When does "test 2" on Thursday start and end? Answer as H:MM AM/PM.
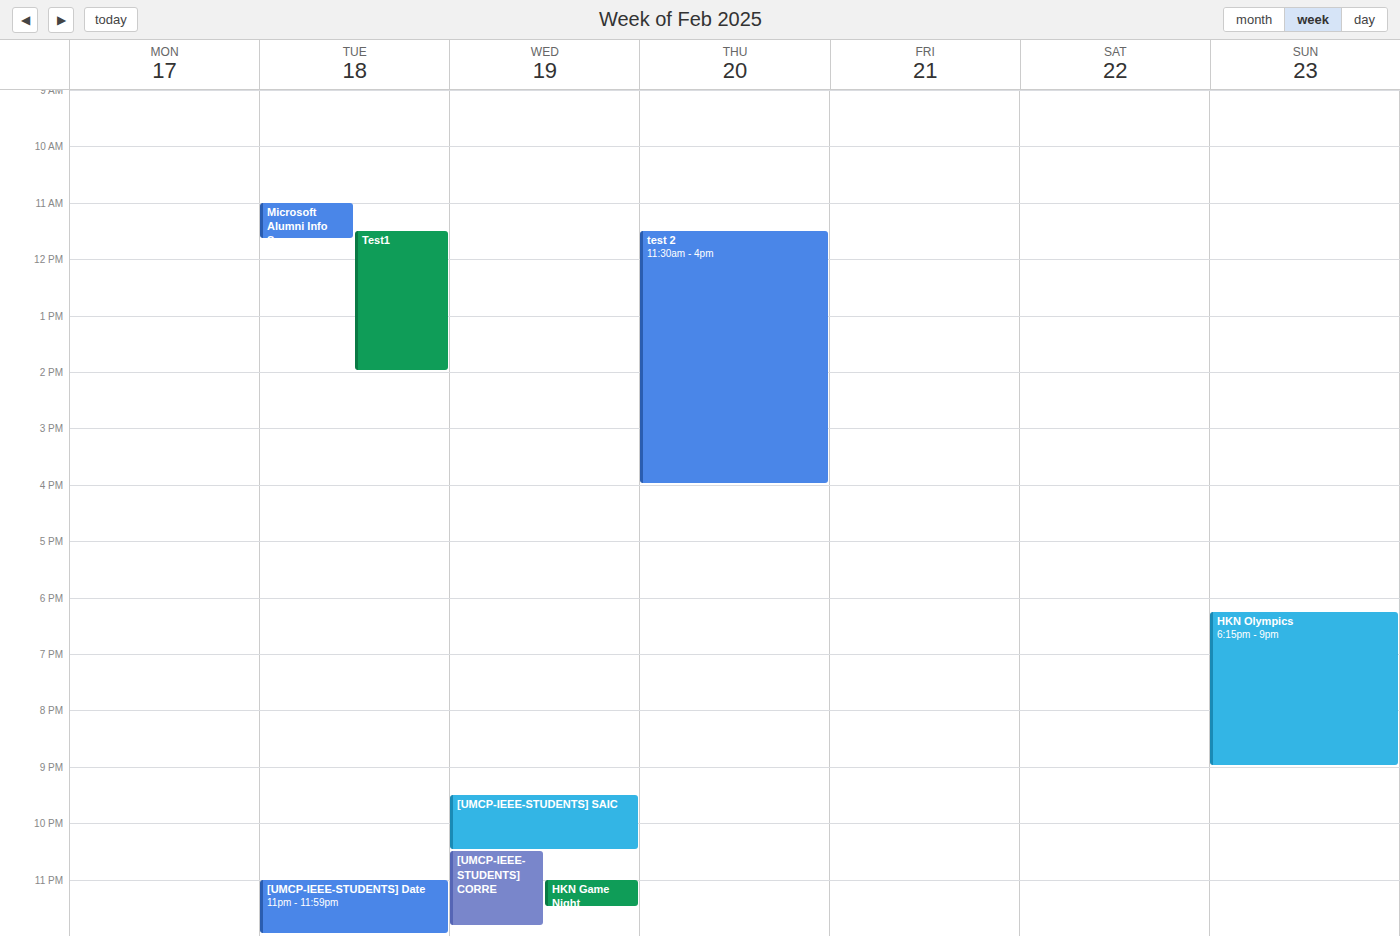
11:30 AM to 4:00 PM